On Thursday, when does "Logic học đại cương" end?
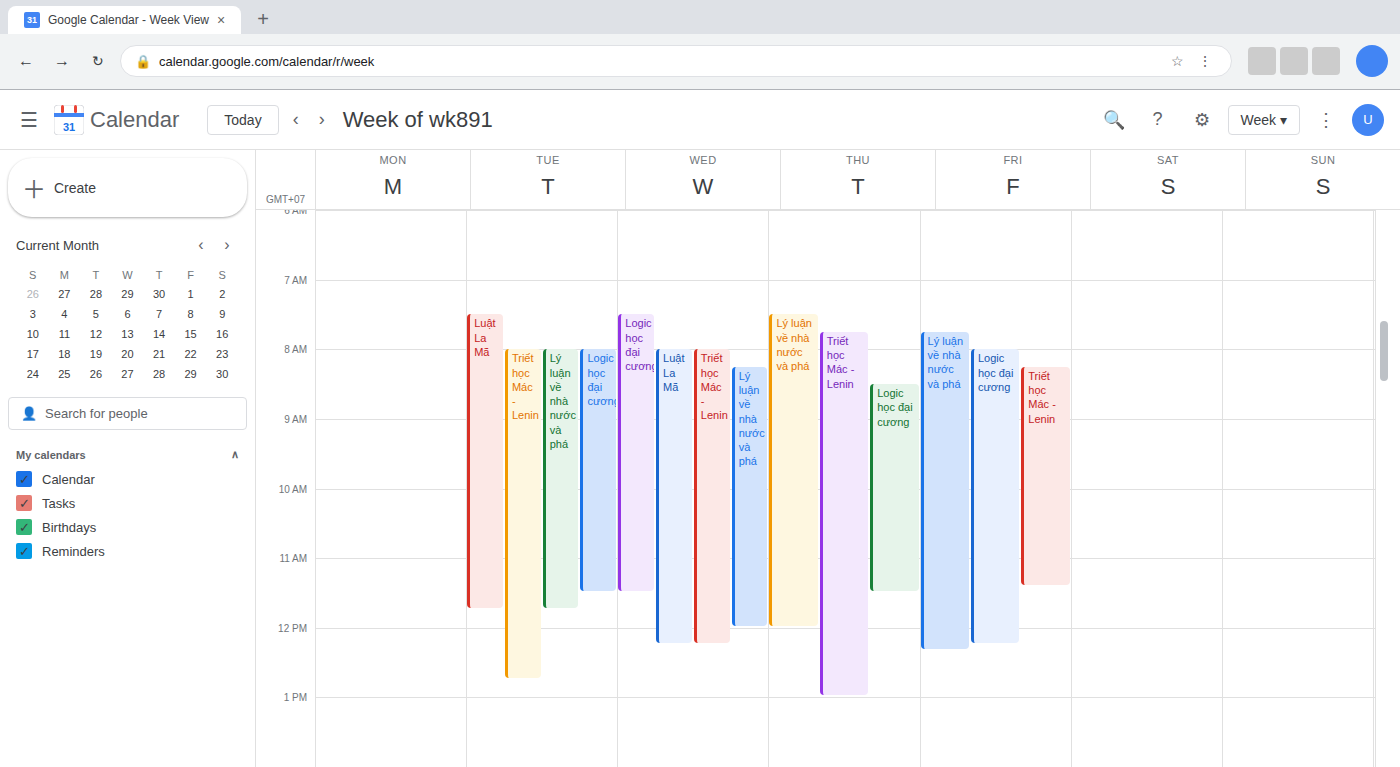
11:30